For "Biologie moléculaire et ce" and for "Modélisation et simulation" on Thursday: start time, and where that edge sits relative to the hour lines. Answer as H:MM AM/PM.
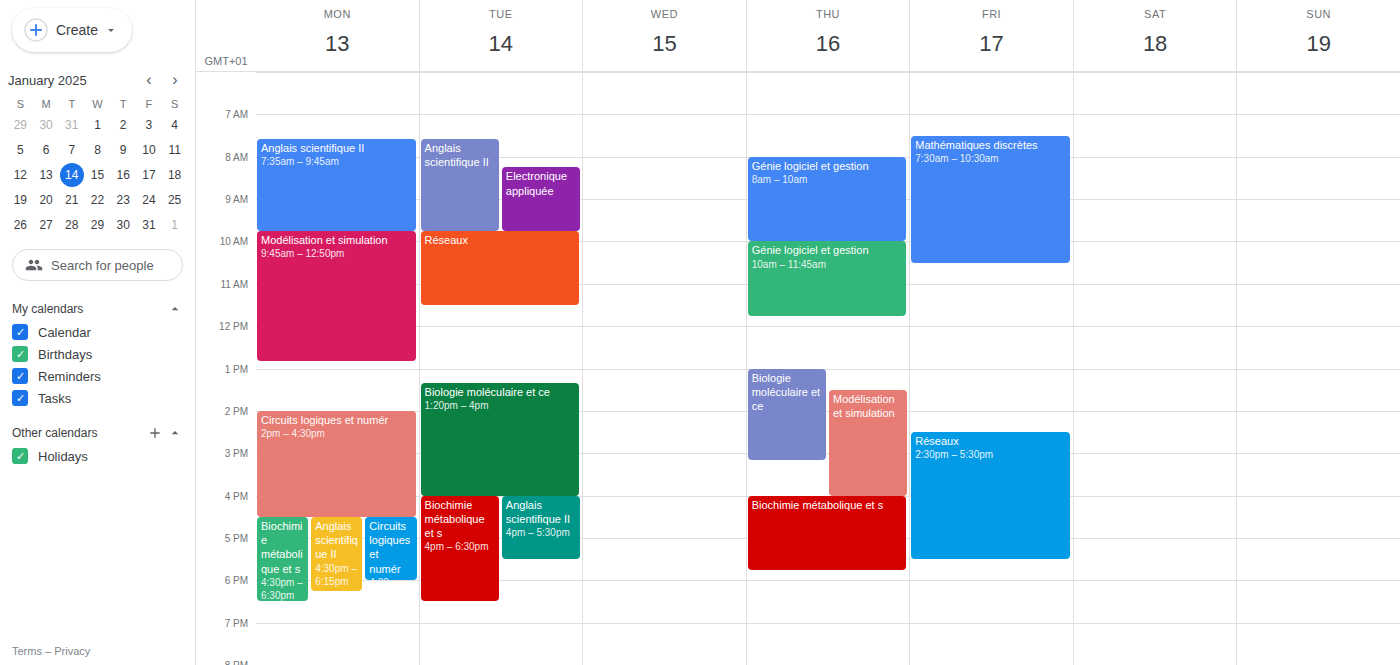
"Biologie moléculaire et ce": 1:00 PM, exactly on the 1 PM line. "Modélisation et simulation": 1:30 PM, halfway between the 1 PM and 2 PM lines.